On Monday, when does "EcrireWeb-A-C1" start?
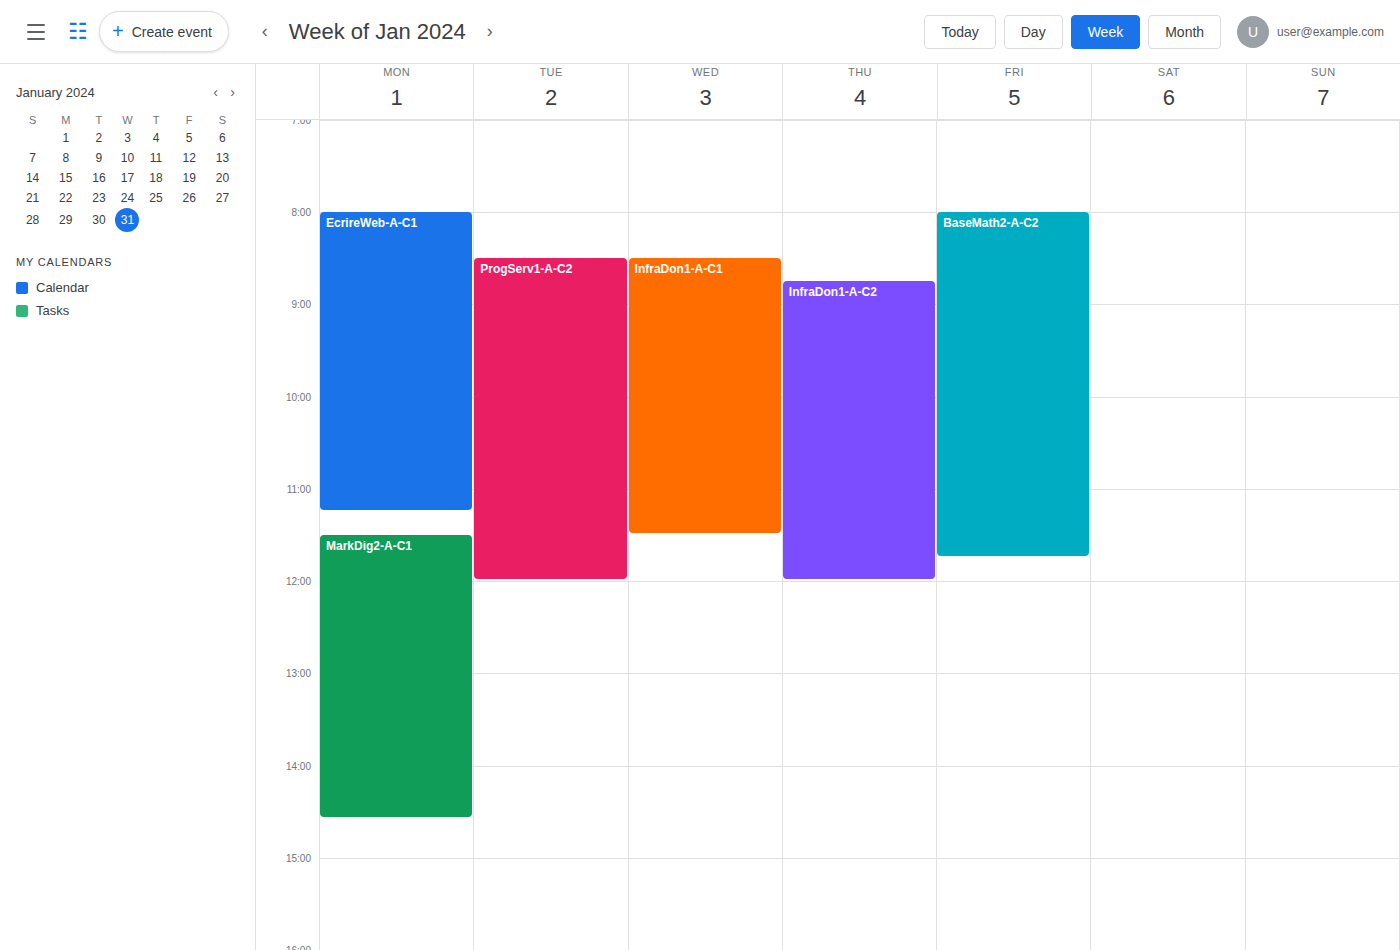
8:00 AM